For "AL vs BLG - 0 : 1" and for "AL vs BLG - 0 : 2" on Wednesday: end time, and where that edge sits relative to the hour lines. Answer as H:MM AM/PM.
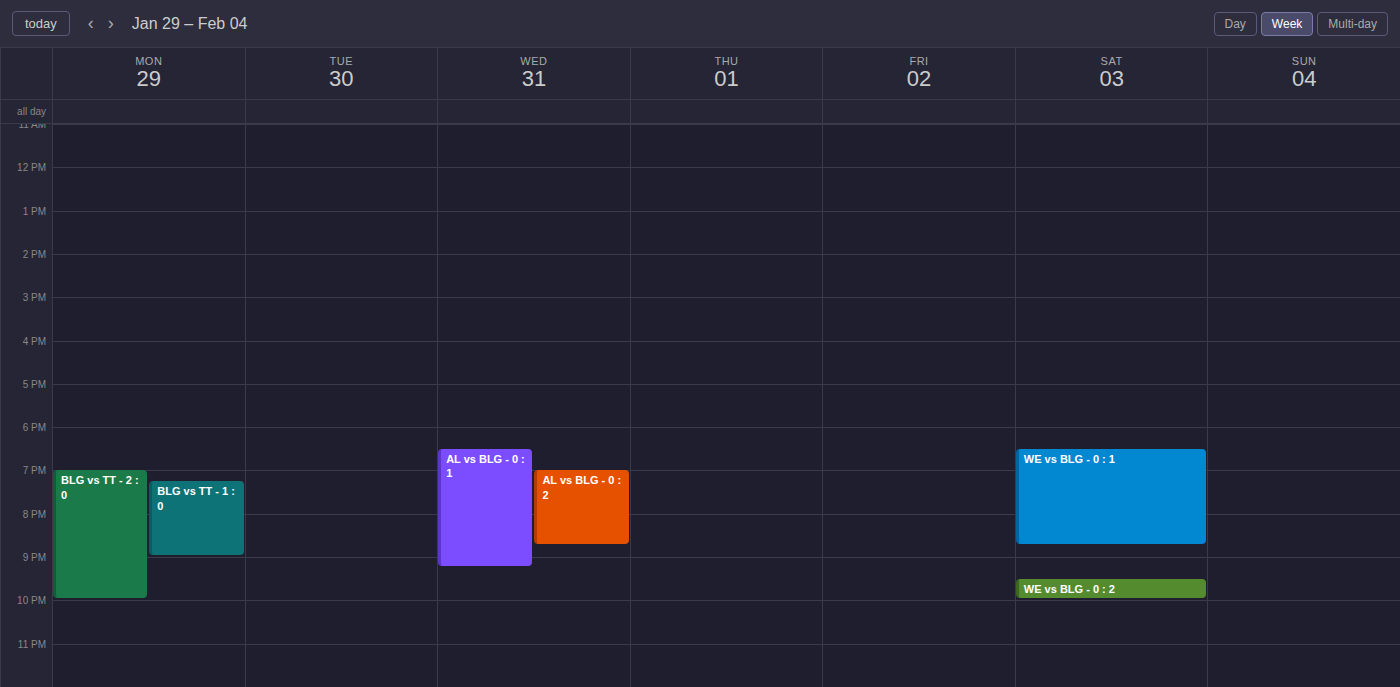
"AL vs BLG - 0 : 1": 9:15 PM, neither: a quarter of the way from the 9 PM line to the 10 PM line. "AL vs BLG - 0 : 2": 8:45 PM, neither: three quarters of the way from the 8 PM line to the 9 PM line.